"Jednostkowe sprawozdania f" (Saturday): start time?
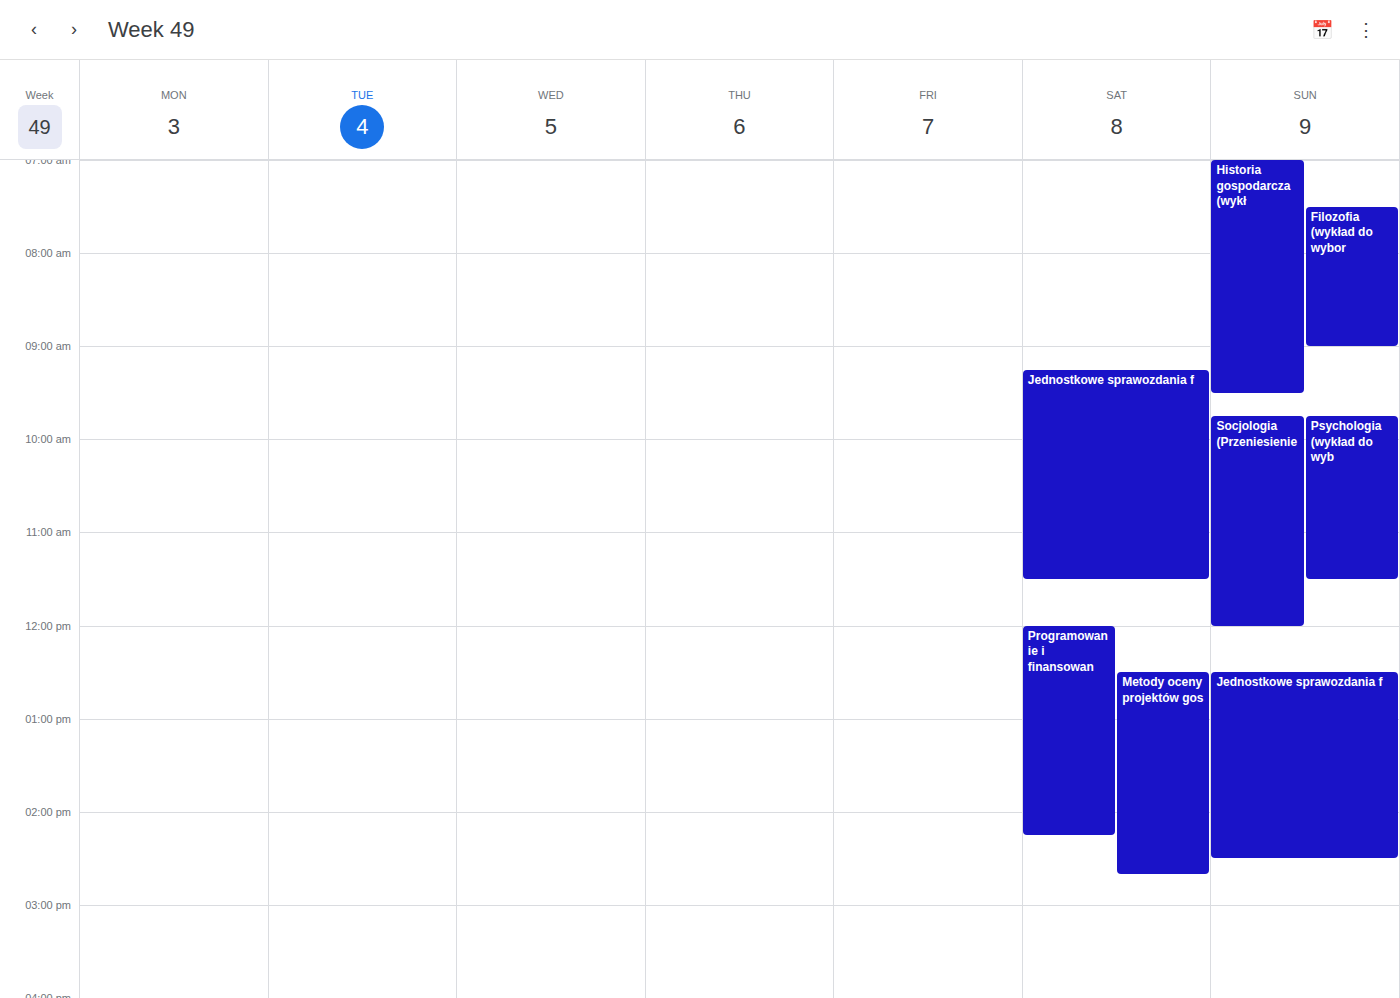
9:15 AM